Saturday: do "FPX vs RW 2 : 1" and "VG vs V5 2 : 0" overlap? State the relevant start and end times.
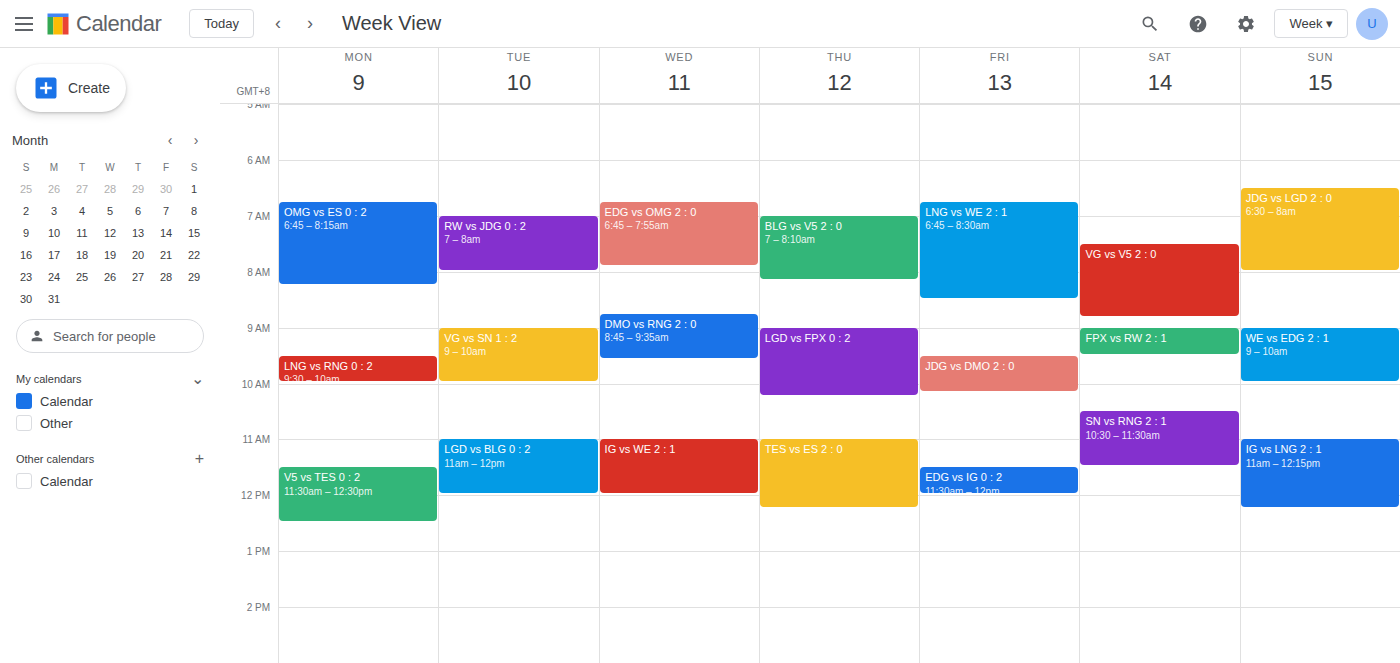
"VG vs V5 2 : 0" ends at 8:50 AM and "FPX vs RW 2 : 1" starts at 9:00 AM -- no overlap.